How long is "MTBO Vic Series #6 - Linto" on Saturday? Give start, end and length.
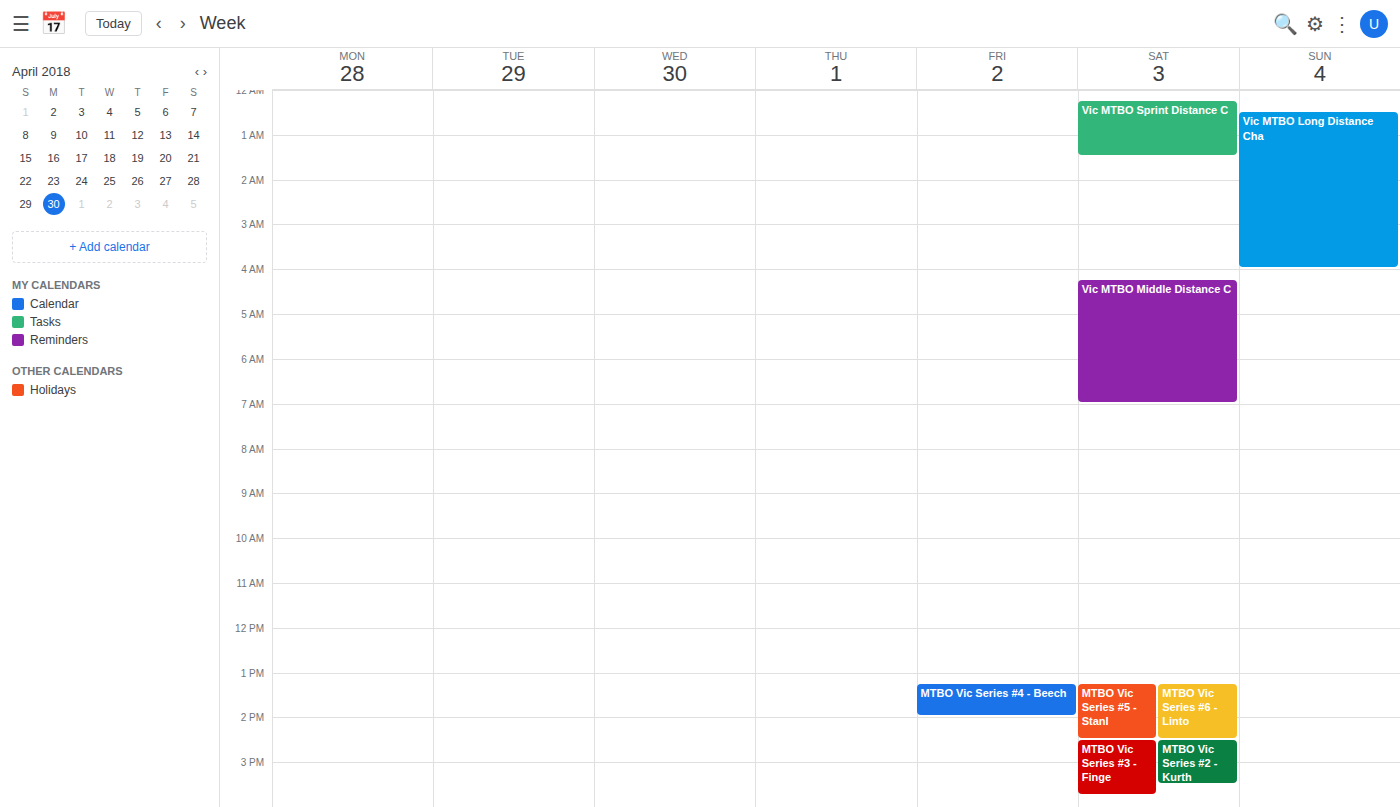
1:15 PM to 2:30 PM, 1 hour 15 minutes